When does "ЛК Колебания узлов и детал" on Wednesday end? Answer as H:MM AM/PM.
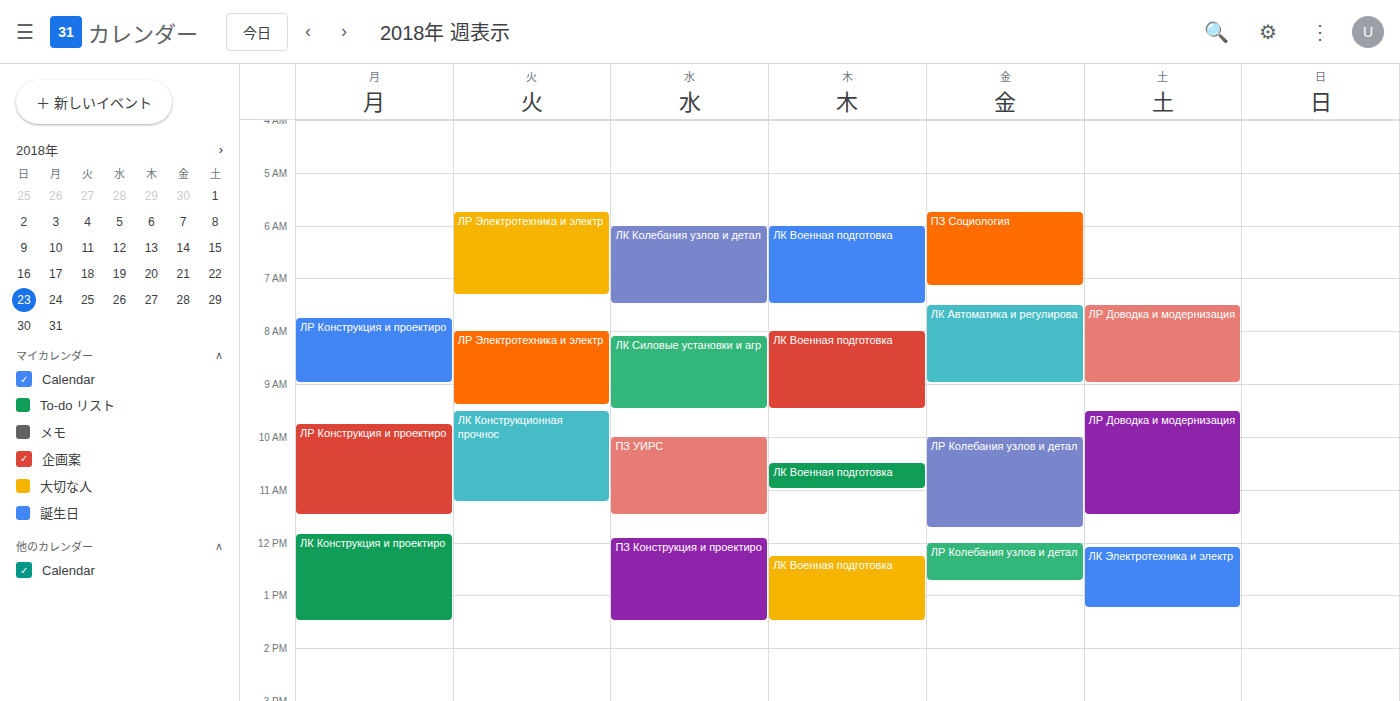
7:30 AM